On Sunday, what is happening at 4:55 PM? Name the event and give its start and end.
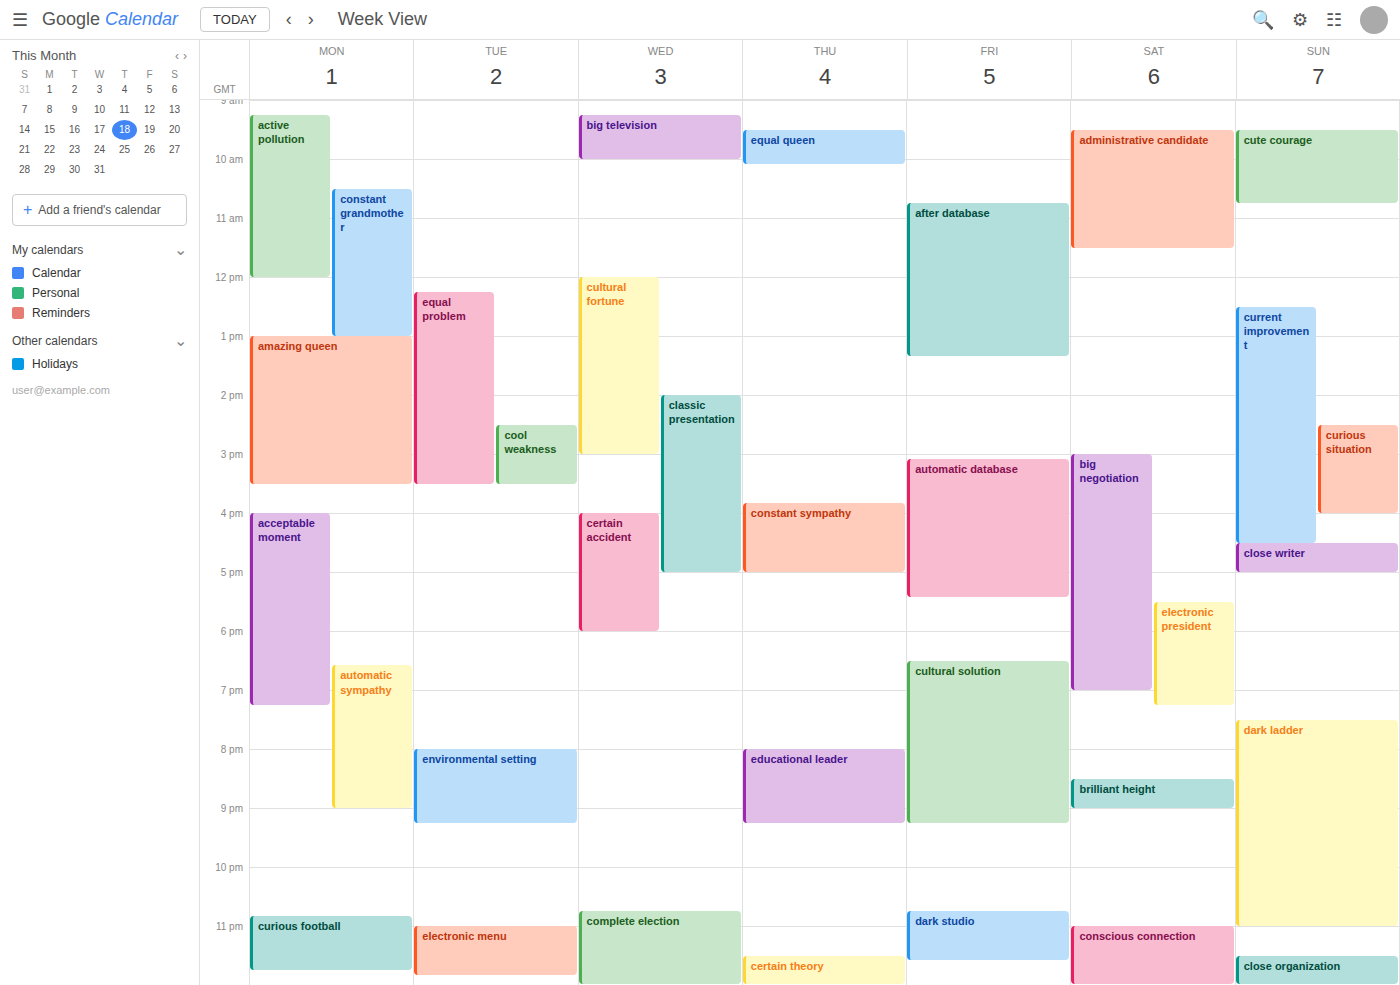
"close writer", 4:30 PM to 5:00 PM